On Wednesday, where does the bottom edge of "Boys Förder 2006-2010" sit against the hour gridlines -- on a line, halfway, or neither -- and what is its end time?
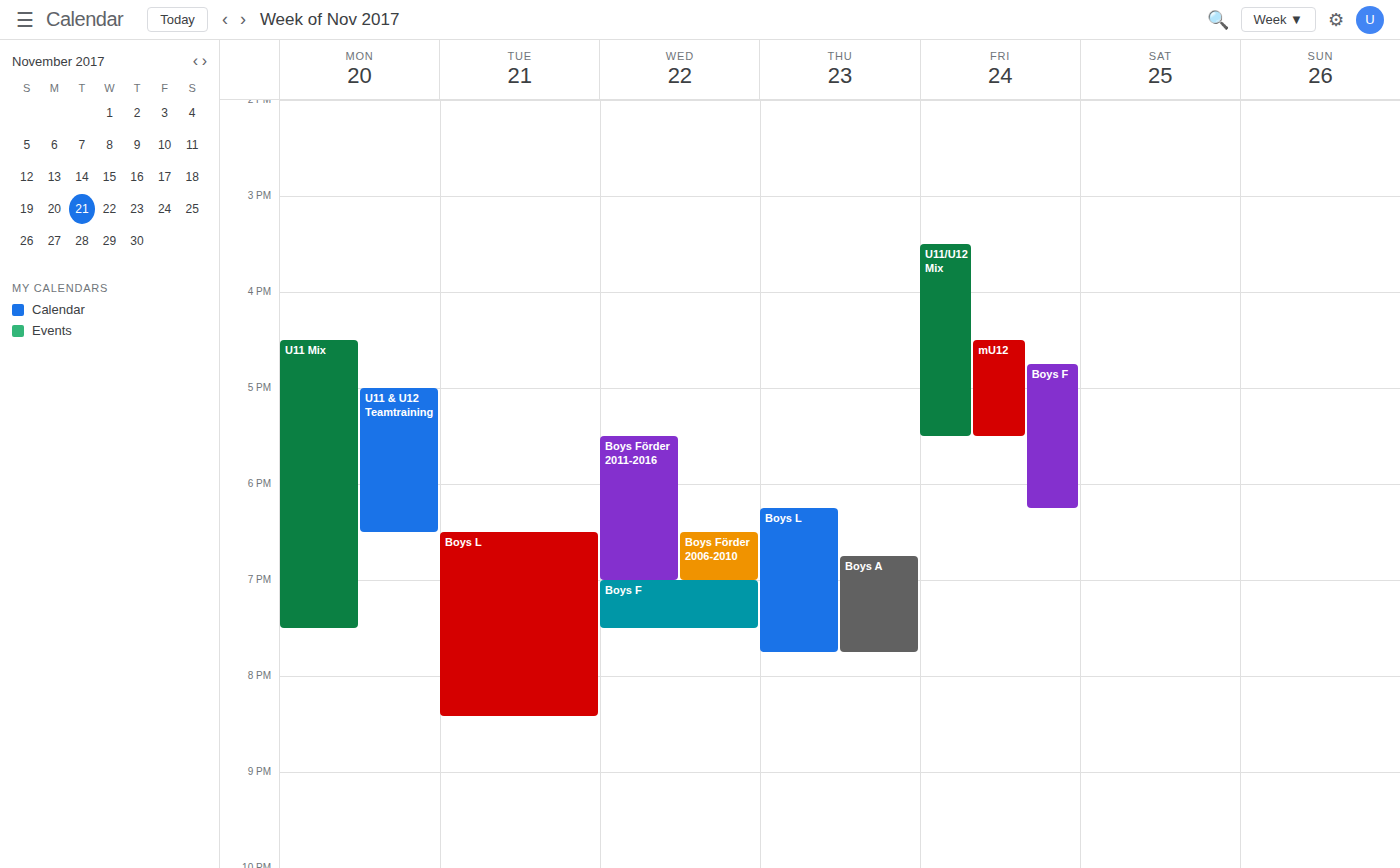
19:00 -- exactly on the 19:00 line.